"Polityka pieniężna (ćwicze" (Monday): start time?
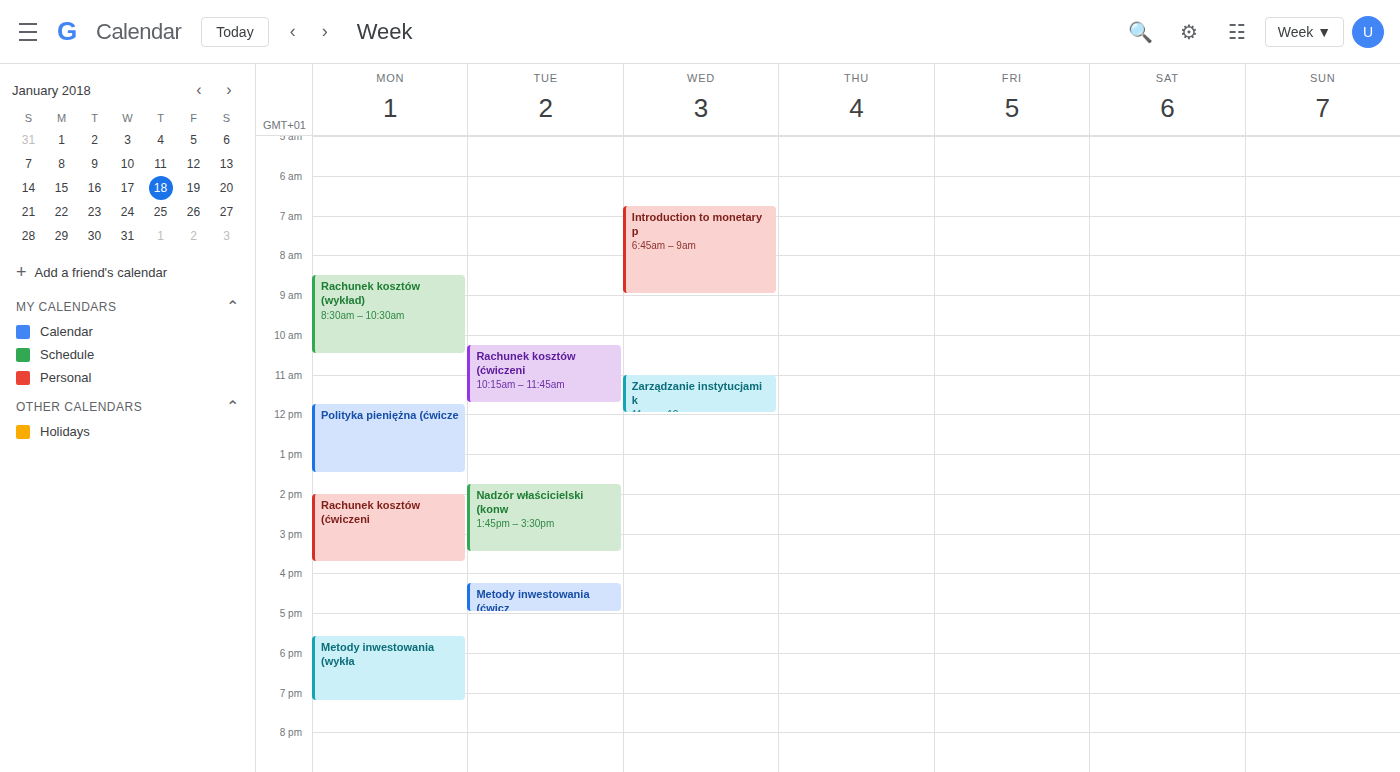
11:45 AM